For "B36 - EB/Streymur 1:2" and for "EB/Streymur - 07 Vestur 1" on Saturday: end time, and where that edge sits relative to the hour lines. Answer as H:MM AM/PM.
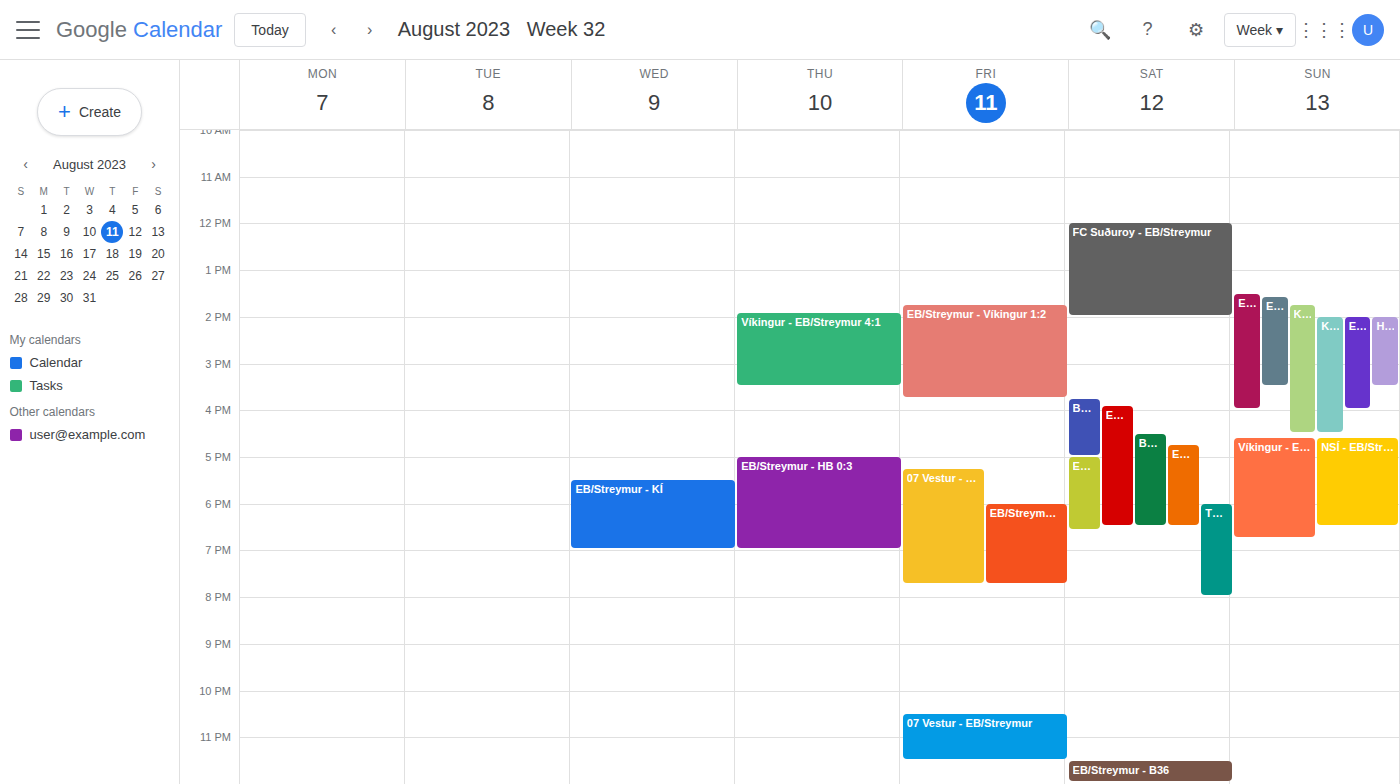
"B36 - EB/Streymur 1:2": 5:00 PM, exactly on the 5 PM line. "EB/Streymur - 07 Vestur 1": 6:30 PM, halfway between the 6 PM and 7 PM lines.